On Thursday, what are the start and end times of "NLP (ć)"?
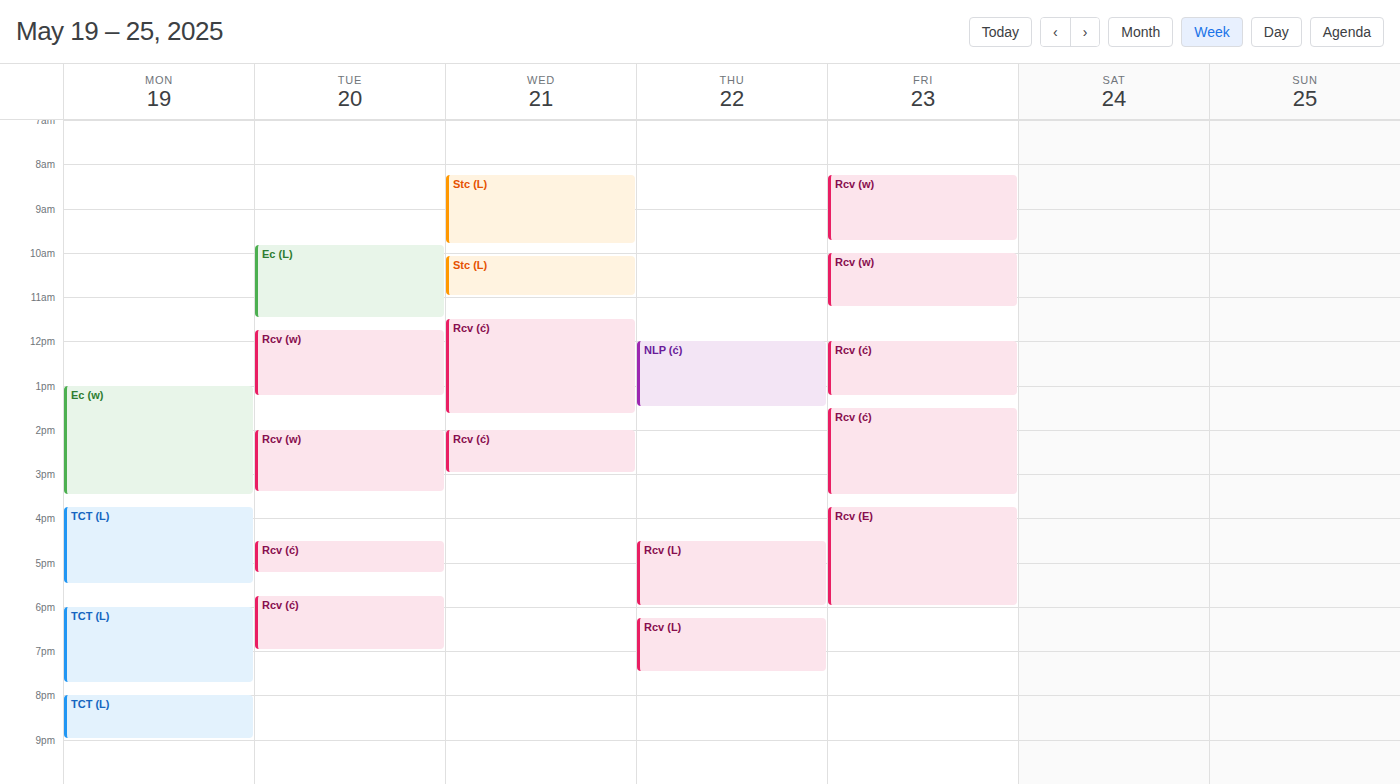
12:00 PM to 1:30 PM